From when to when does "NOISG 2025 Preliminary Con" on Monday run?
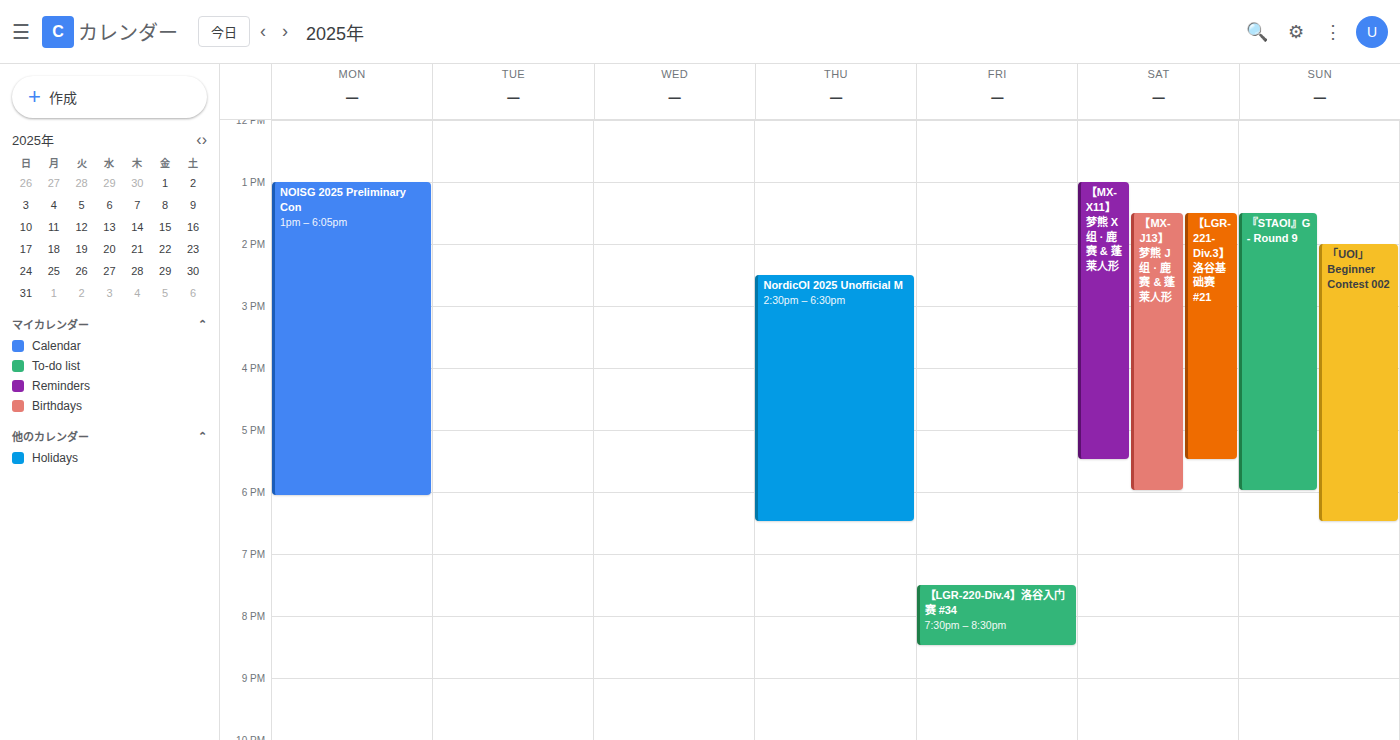
1:00 PM to 6:05 PM